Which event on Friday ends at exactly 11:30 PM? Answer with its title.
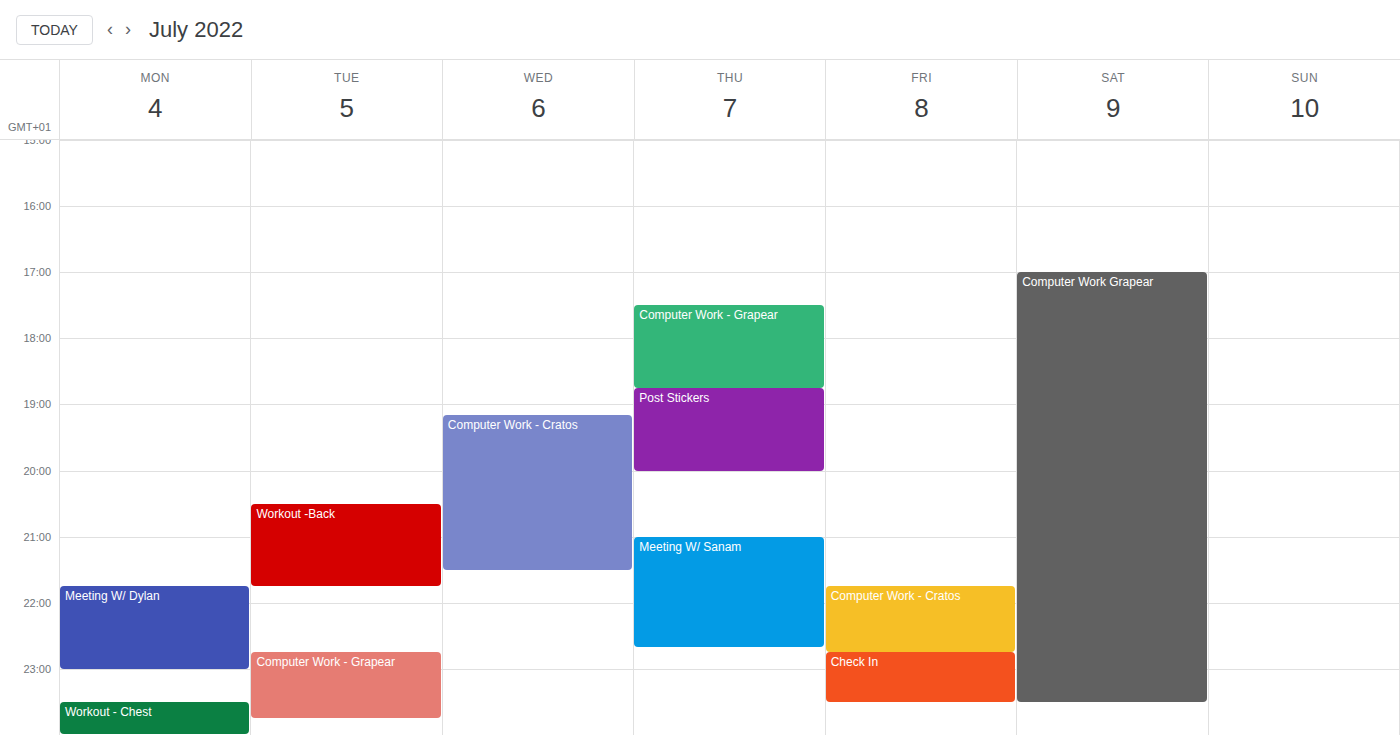
"Check In"